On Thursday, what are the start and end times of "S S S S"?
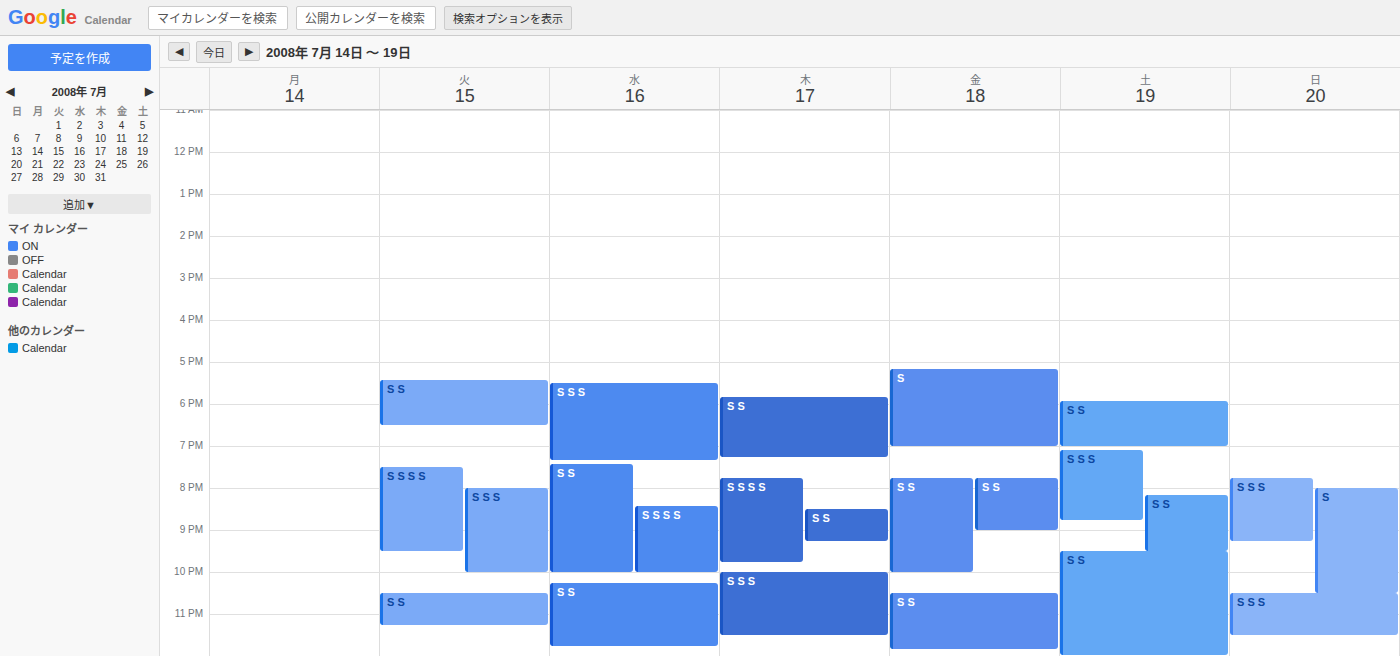
7:45 PM to 9:45 PM